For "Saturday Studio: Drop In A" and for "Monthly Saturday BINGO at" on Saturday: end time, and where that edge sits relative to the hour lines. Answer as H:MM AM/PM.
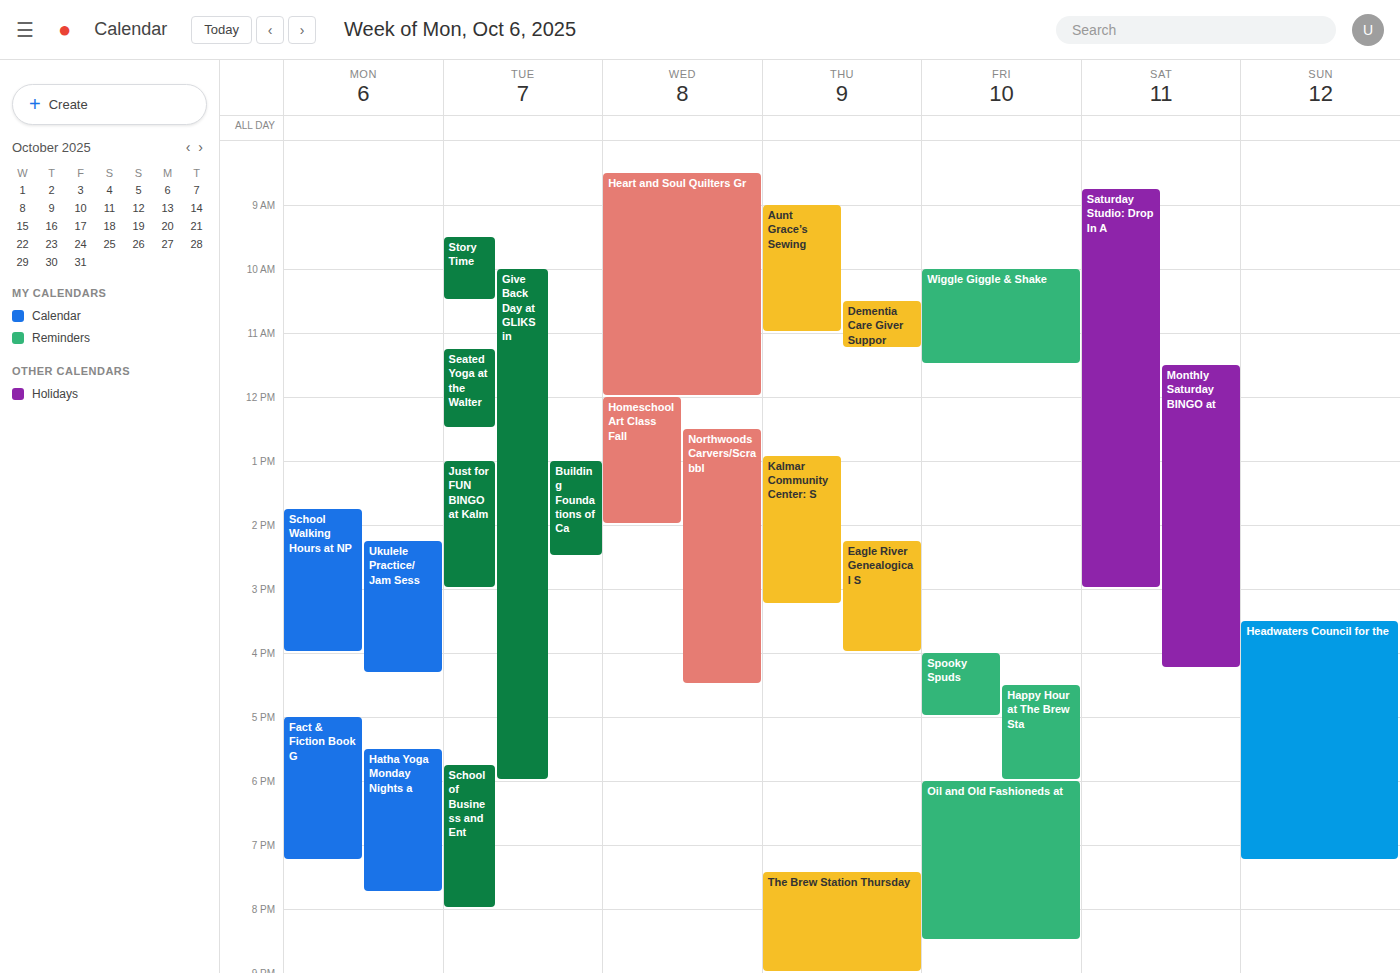
"Saturday Studio: Drop In A": 3:00 PM, exactly on the 3 PM line. "Monthly Saturday BINGO at": 4:15 PM, neither: a quarter of the way from the 4 PM line to the 5 PM line.